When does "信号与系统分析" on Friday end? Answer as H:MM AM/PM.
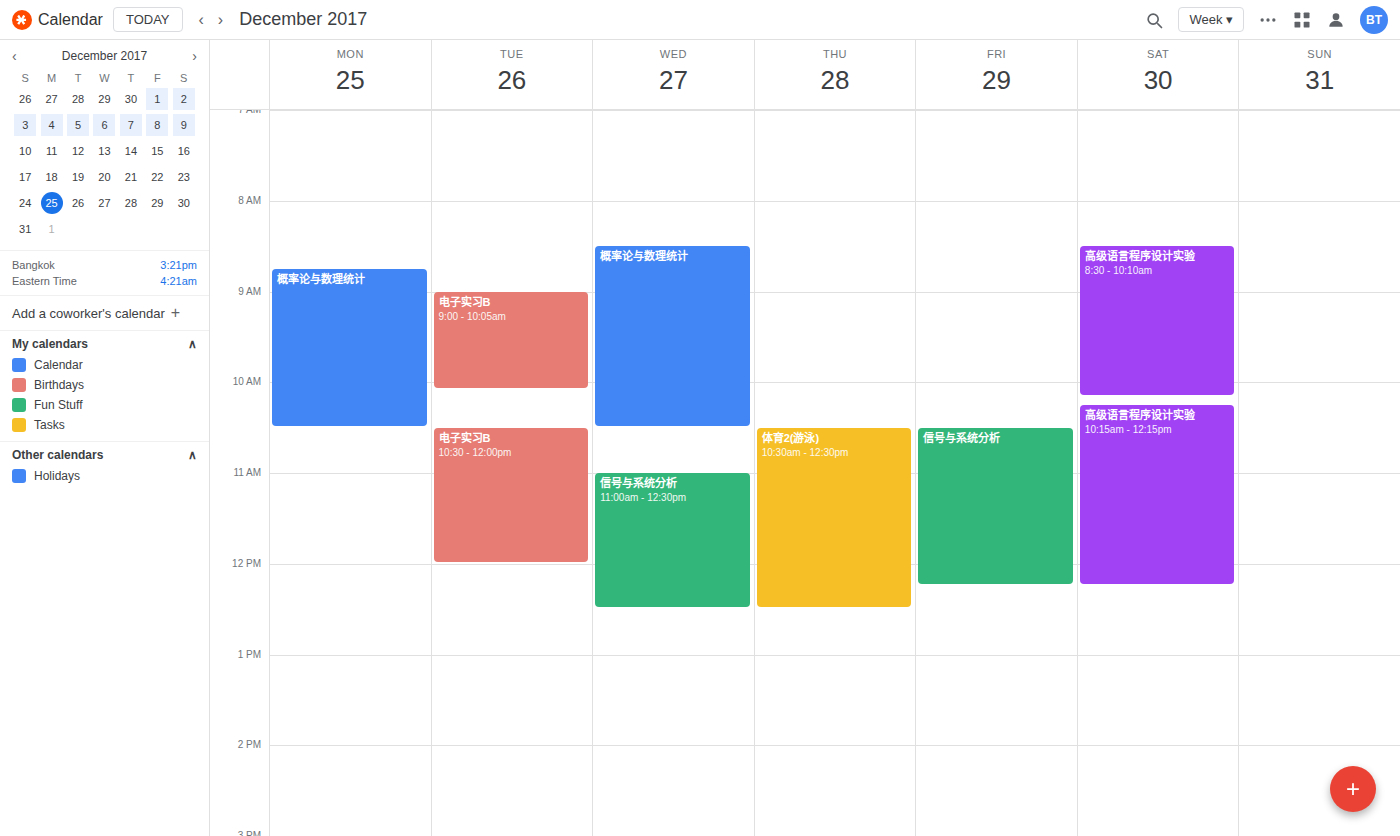
12:15 PM